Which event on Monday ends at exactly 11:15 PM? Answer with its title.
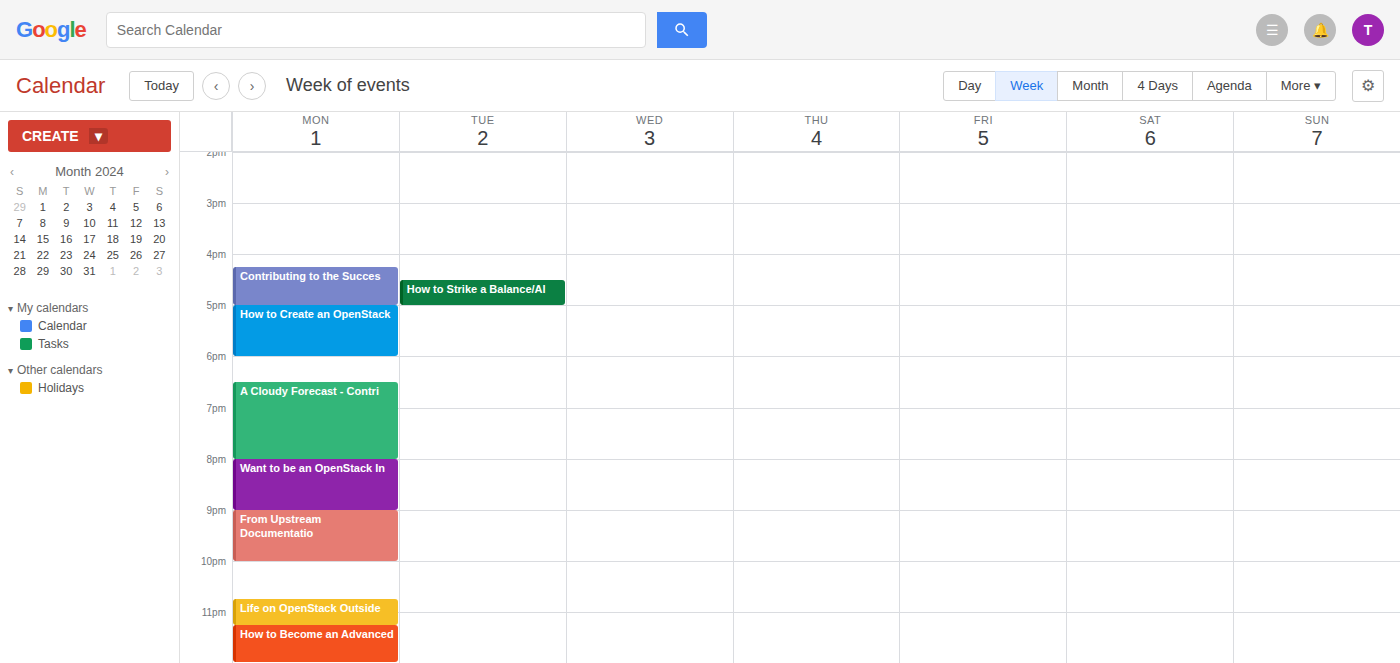
"Life on OpenStack Outside"